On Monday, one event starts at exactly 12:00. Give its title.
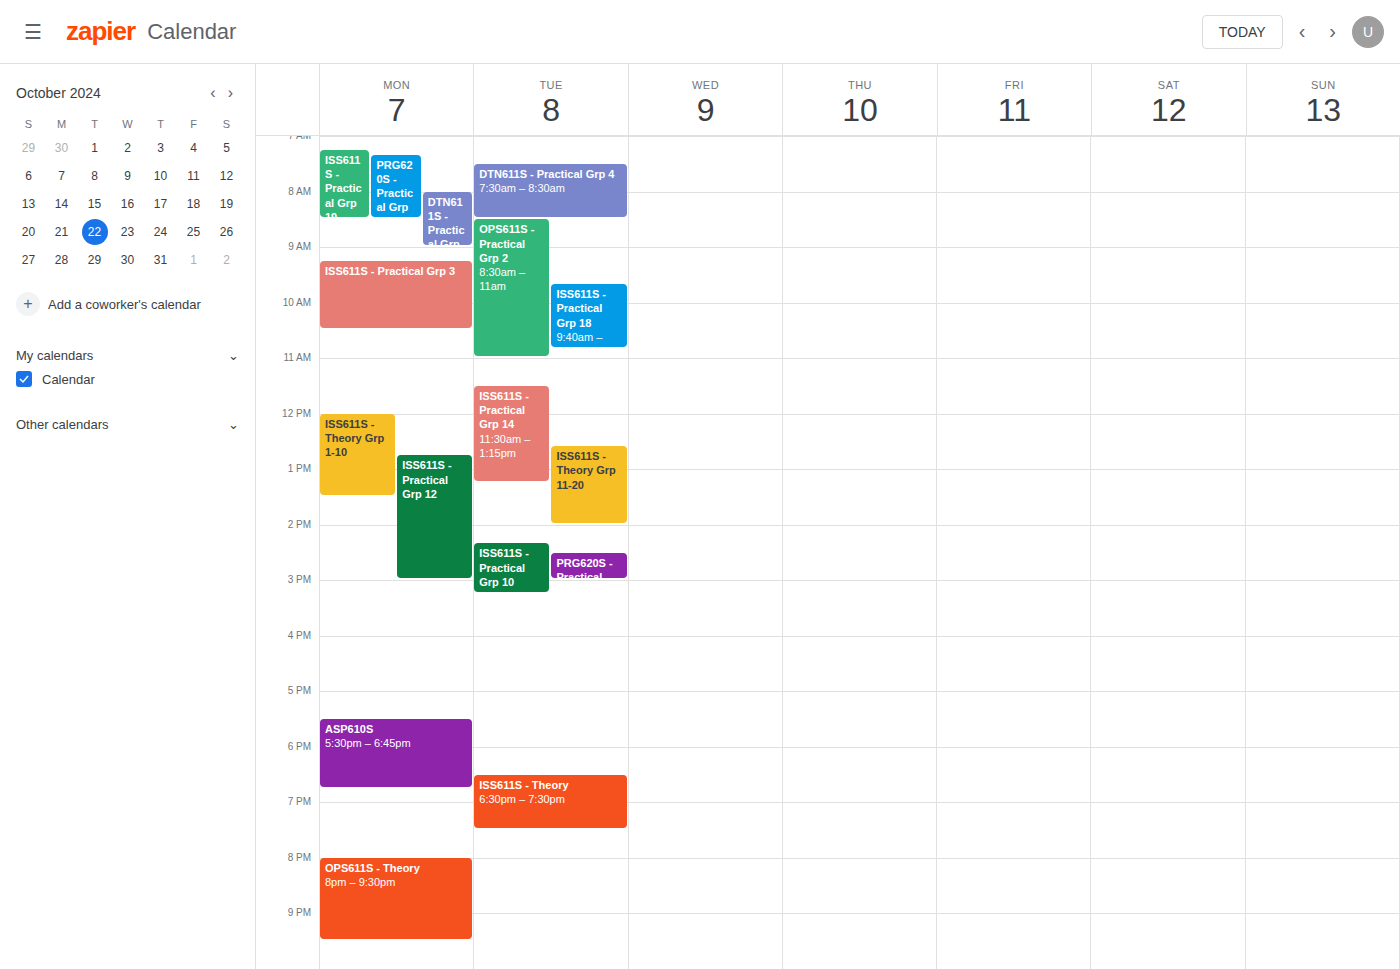
"ISS611S - Theory Grp 1-10"